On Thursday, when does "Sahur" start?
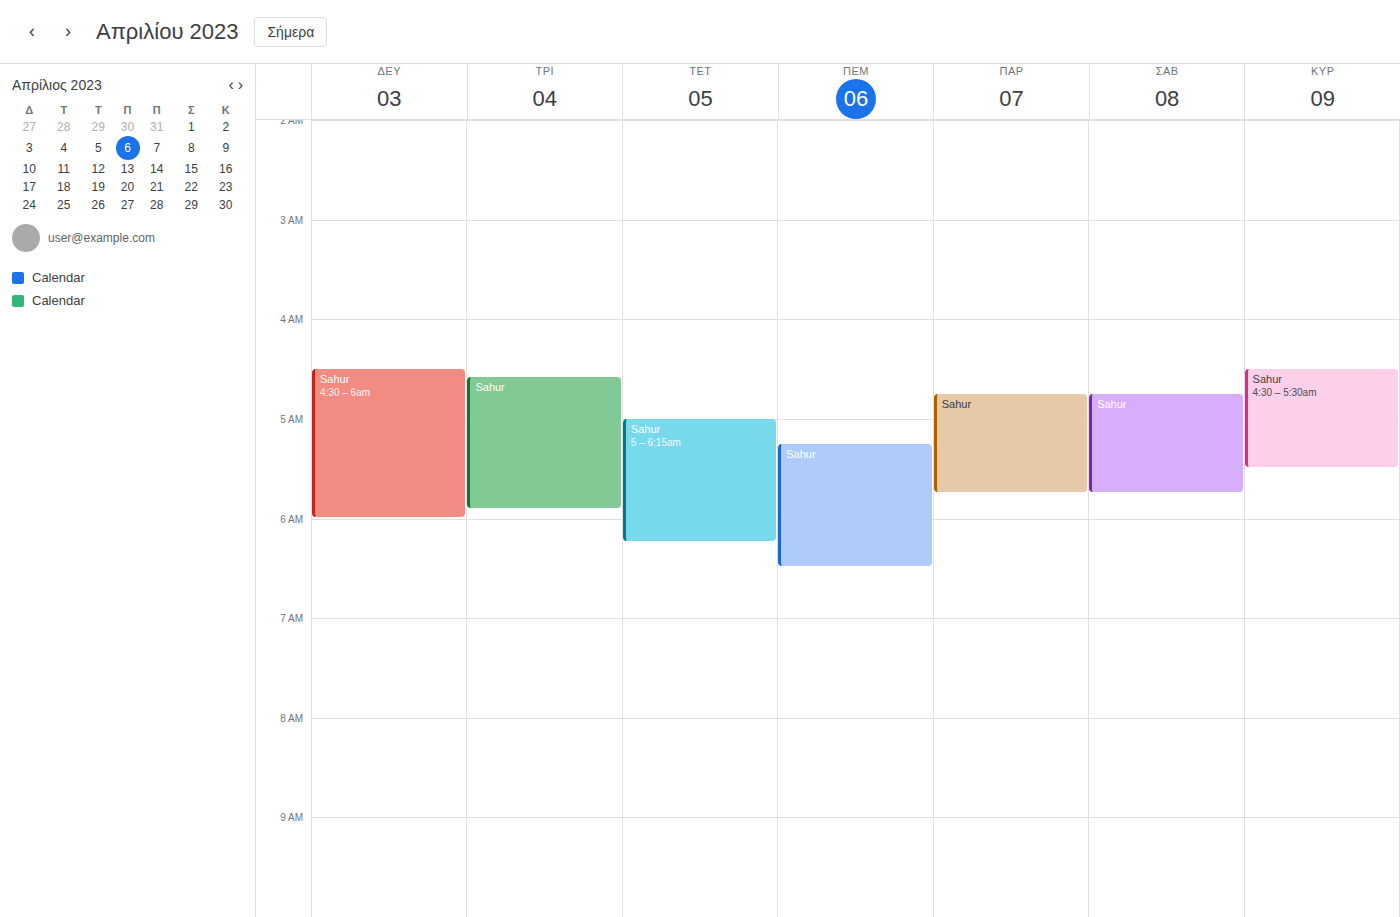
5:15 AM